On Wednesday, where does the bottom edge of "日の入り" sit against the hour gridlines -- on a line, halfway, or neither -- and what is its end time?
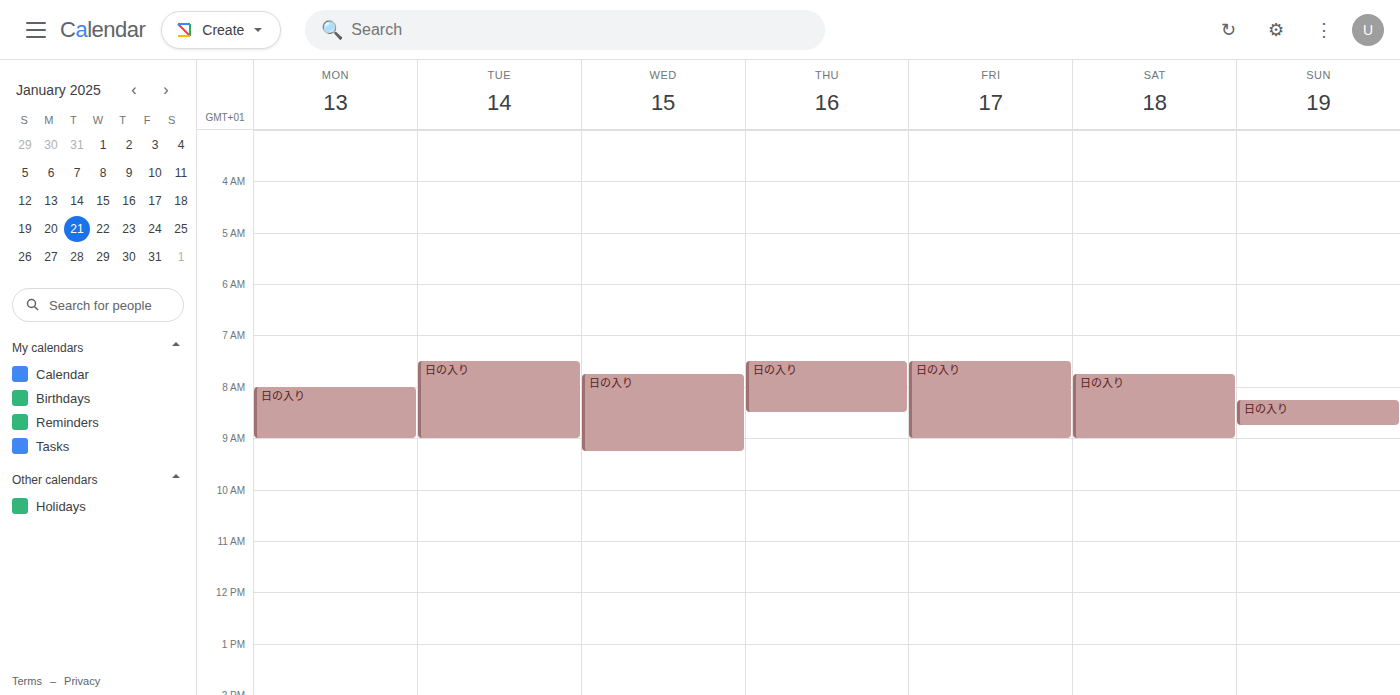
9:15 AM -- neither: a quarter of the way from the 9 AM line to the 10 AM line.